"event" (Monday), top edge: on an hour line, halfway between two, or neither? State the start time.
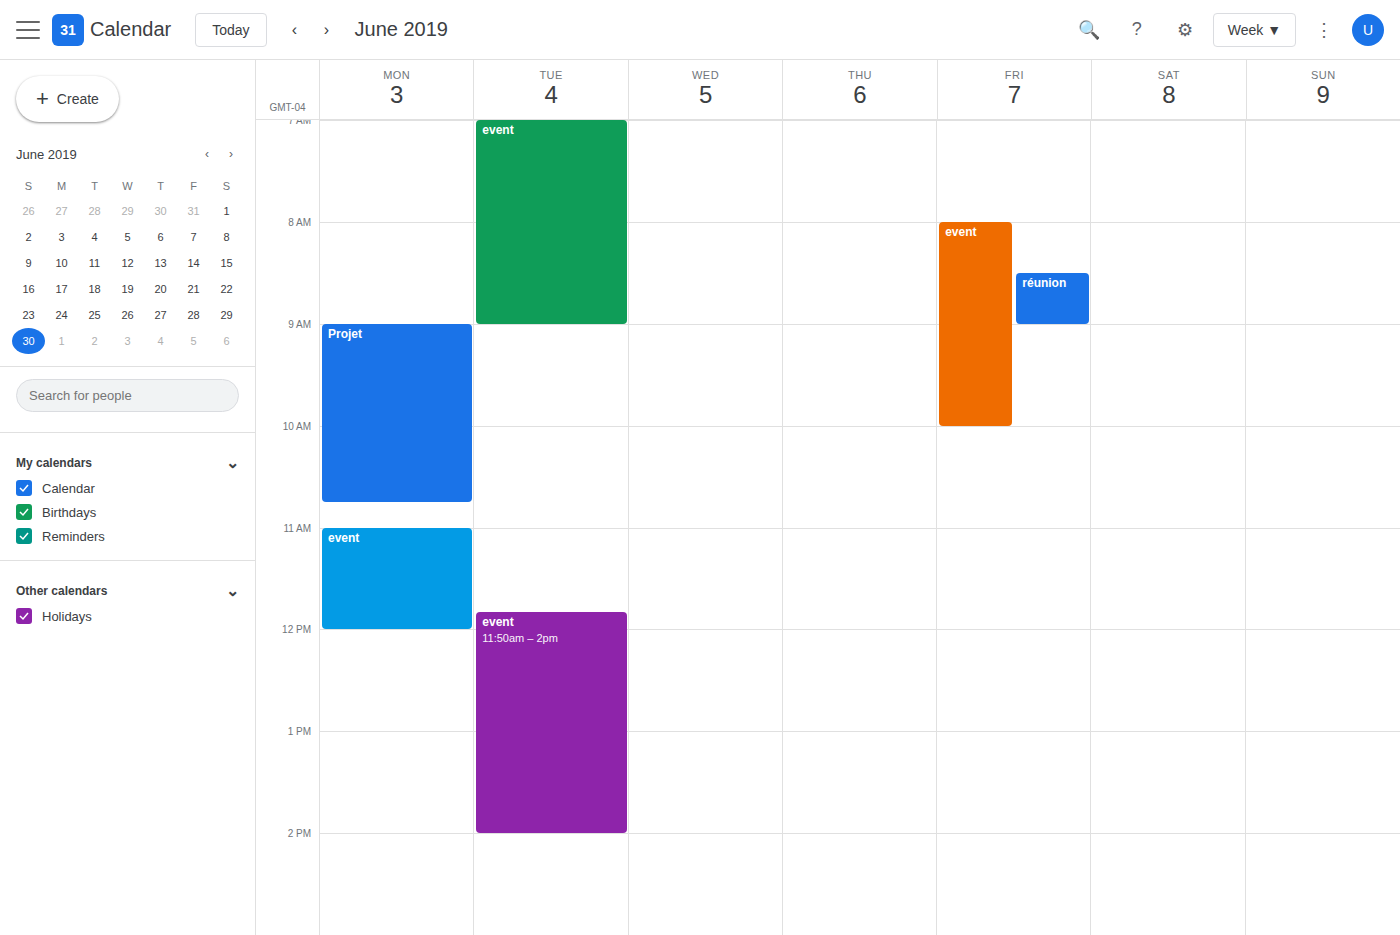
11:00 AM -- exactly on the 11 AM line.